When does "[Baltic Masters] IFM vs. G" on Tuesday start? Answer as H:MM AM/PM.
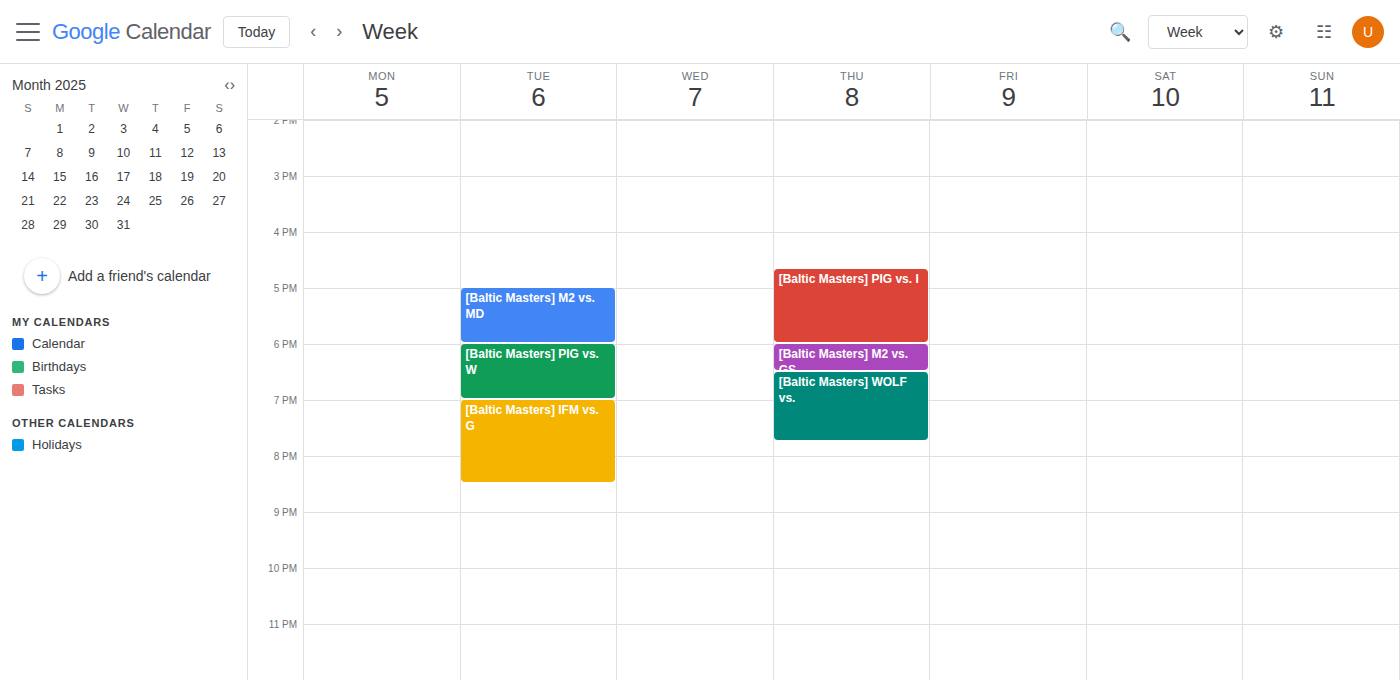
7:00 PM